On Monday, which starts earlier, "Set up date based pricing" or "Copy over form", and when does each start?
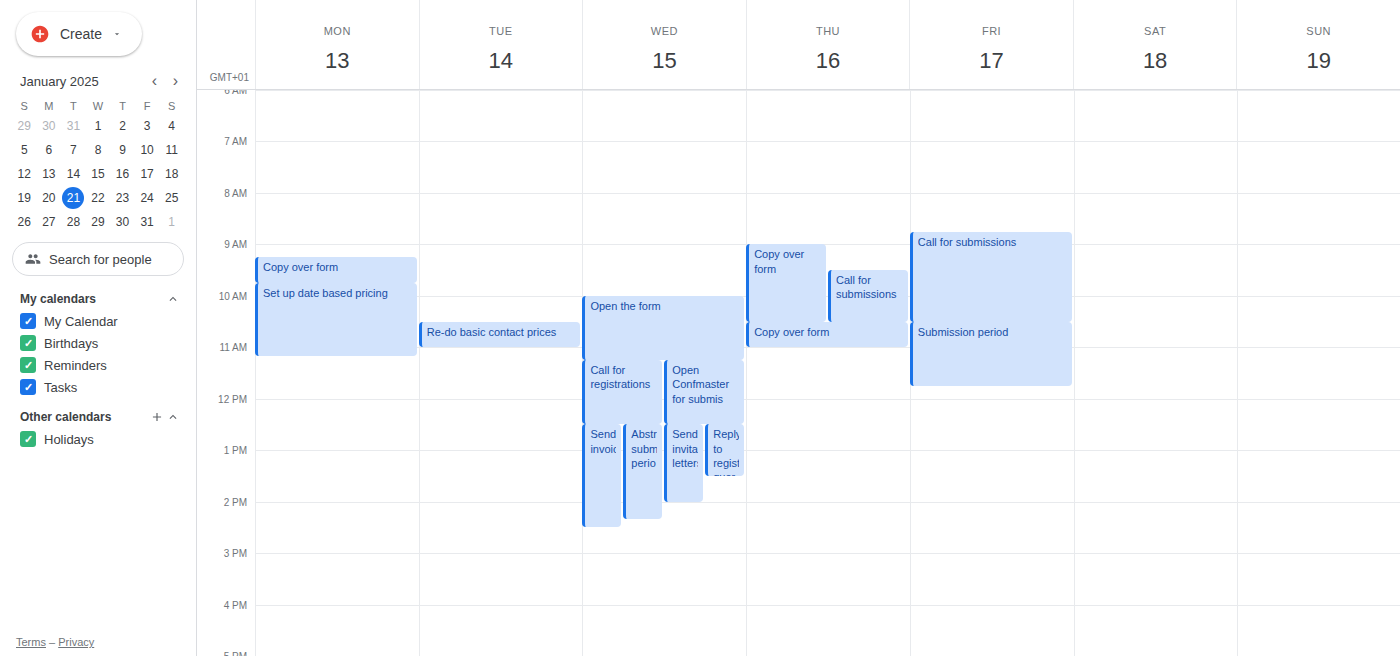
"Copy over form" 9:15 AM; "Set up date based pricing" 9:45 AM.